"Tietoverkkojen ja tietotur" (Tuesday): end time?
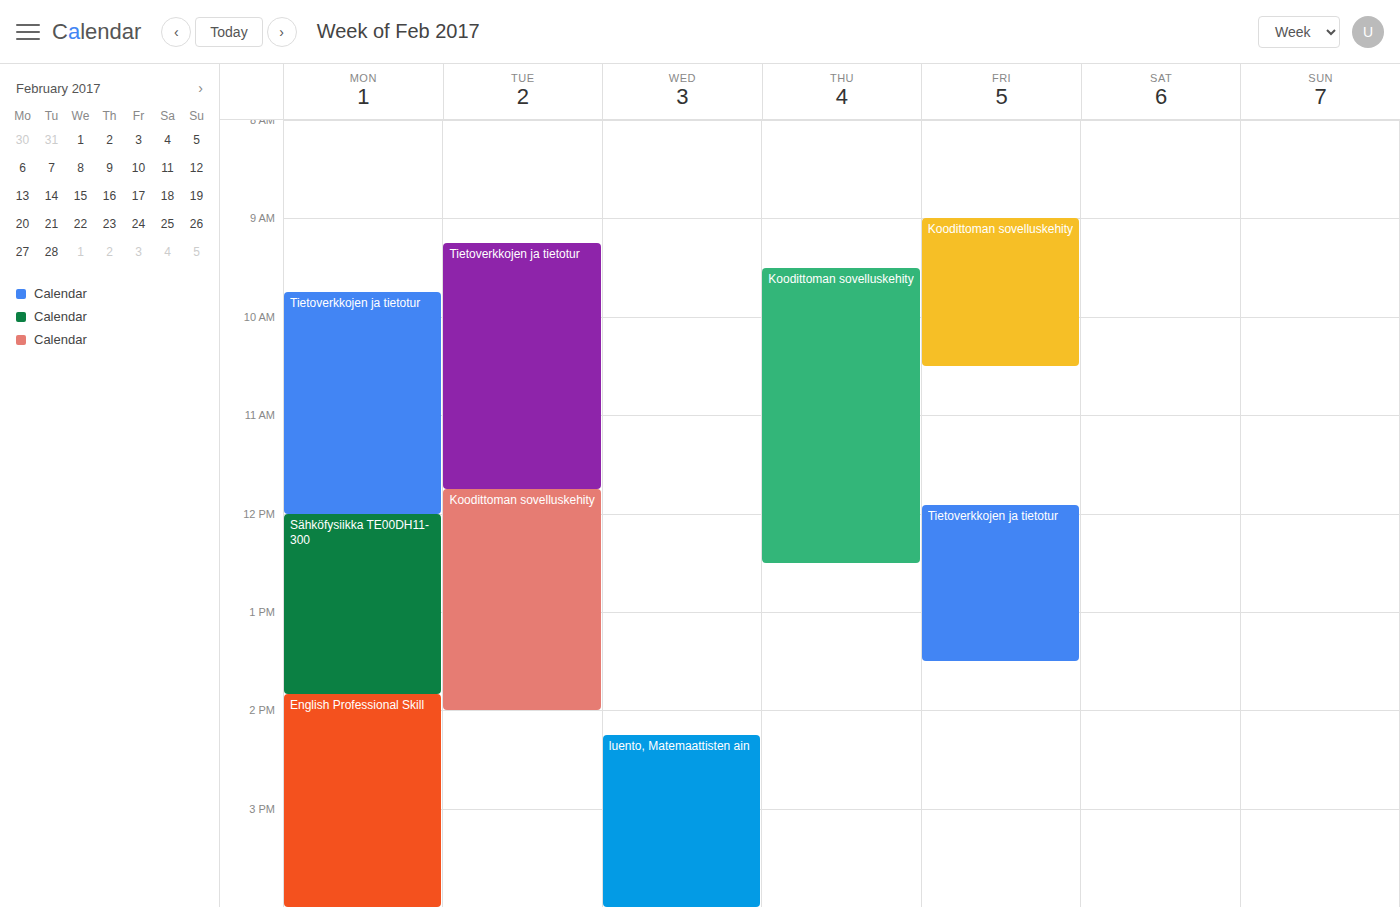
11:45 AM